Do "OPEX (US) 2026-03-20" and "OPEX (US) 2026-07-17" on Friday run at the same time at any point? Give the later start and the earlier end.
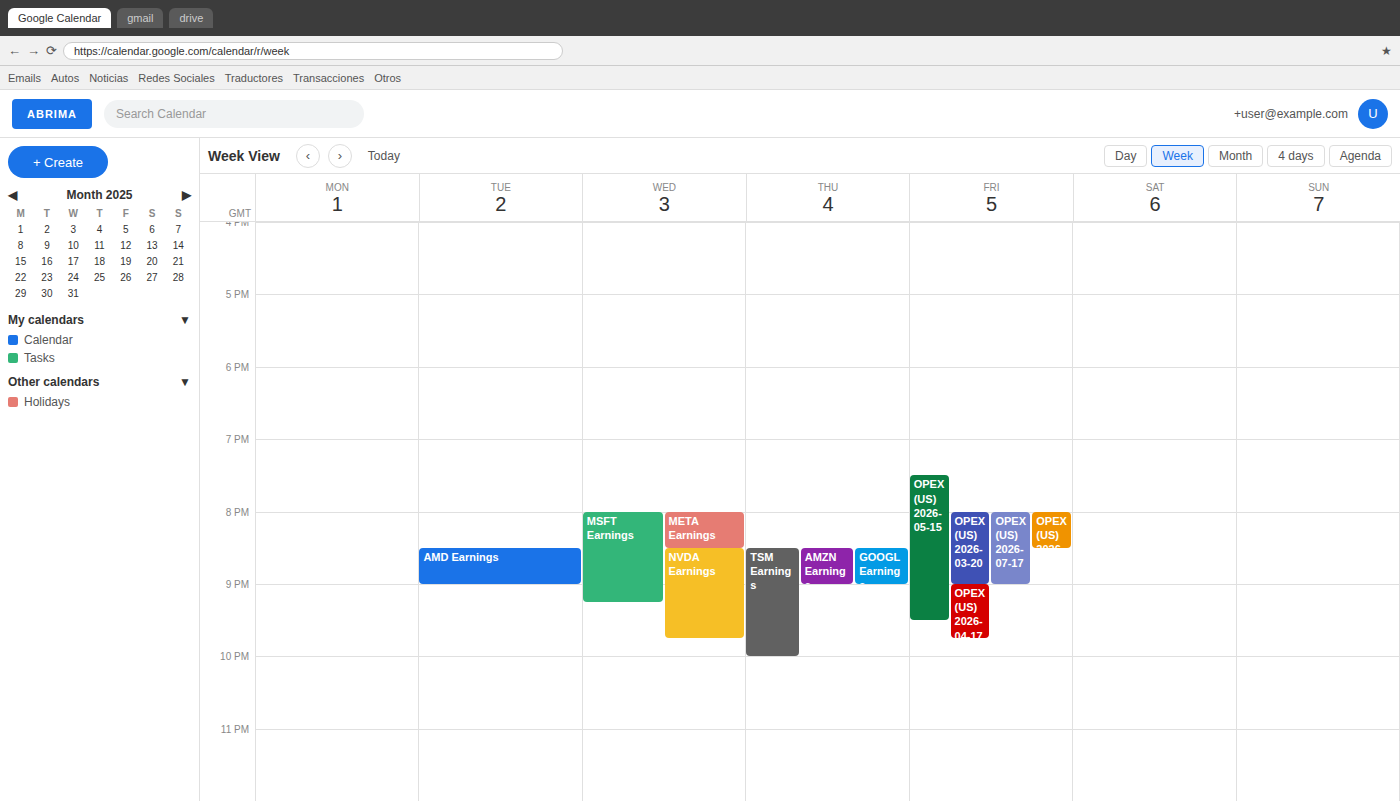
"OPEX (US) 2026-03-20" runs 8:00 PM to 9:00 PM, inside "OPEX (US) 2026-07-17" -- they overlap.